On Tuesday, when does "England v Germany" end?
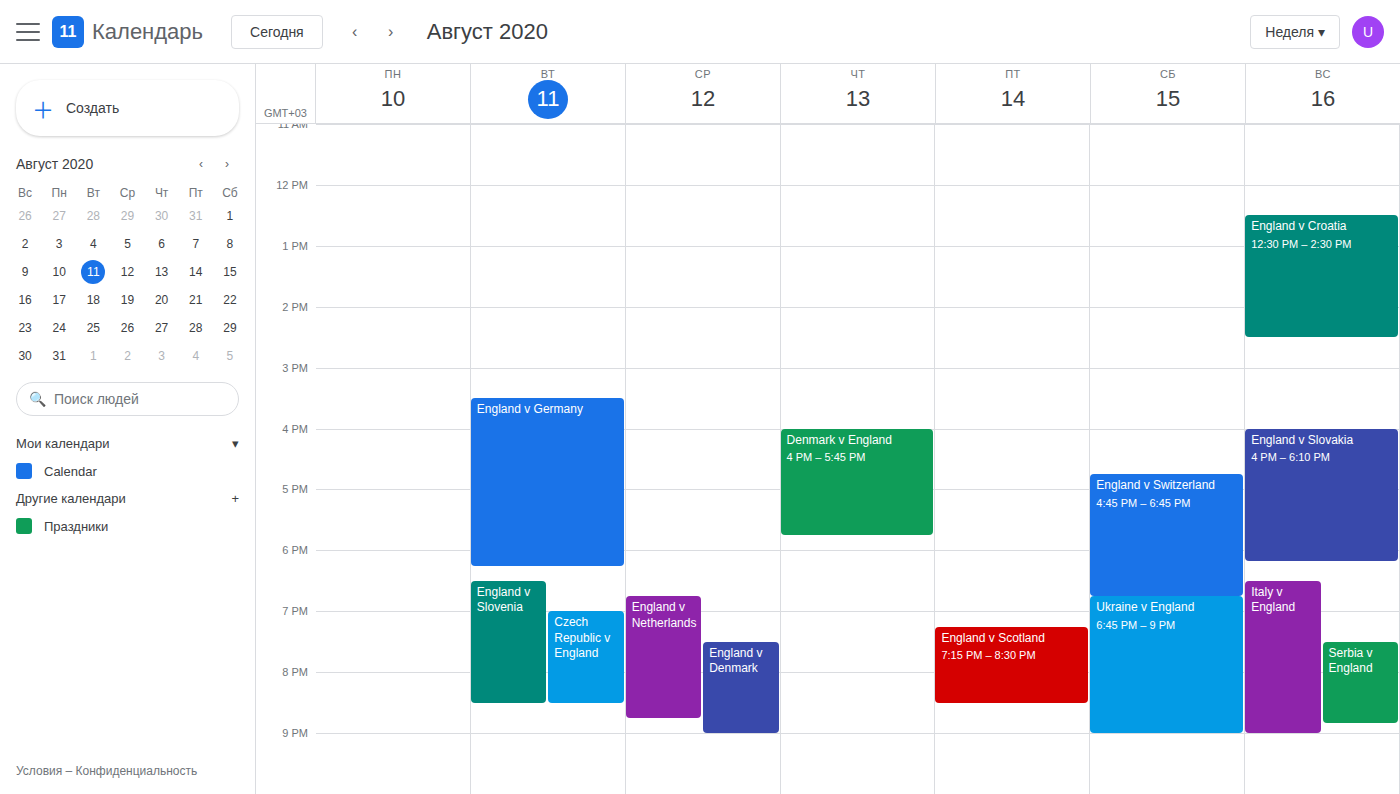
6:15 PM